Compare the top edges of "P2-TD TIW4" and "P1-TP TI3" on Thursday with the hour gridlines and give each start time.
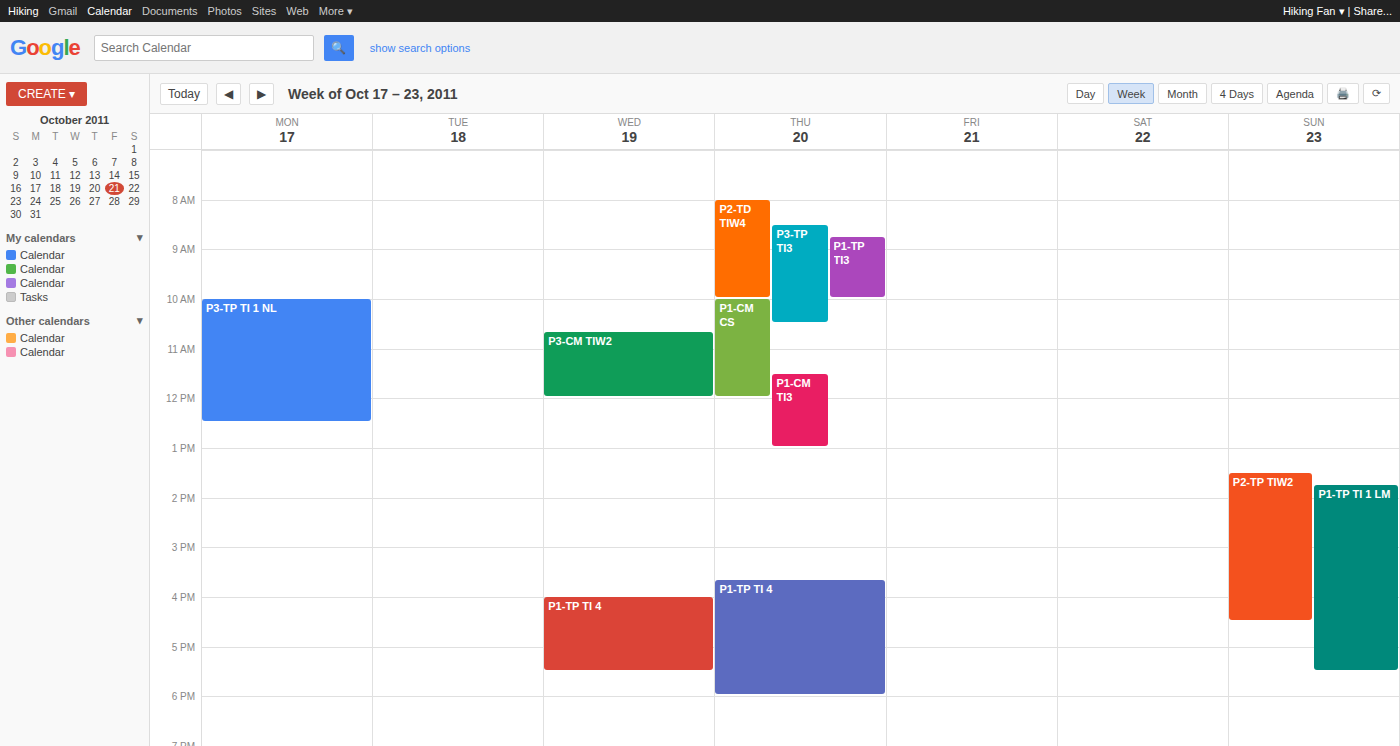
"P2-TD TIW4": 8:00 AM, exactly on the 8 AM line. "P1-TP TI3": 8:45 AM, neither: three quarters of the way from the 8 AM line to the 9 AM line.